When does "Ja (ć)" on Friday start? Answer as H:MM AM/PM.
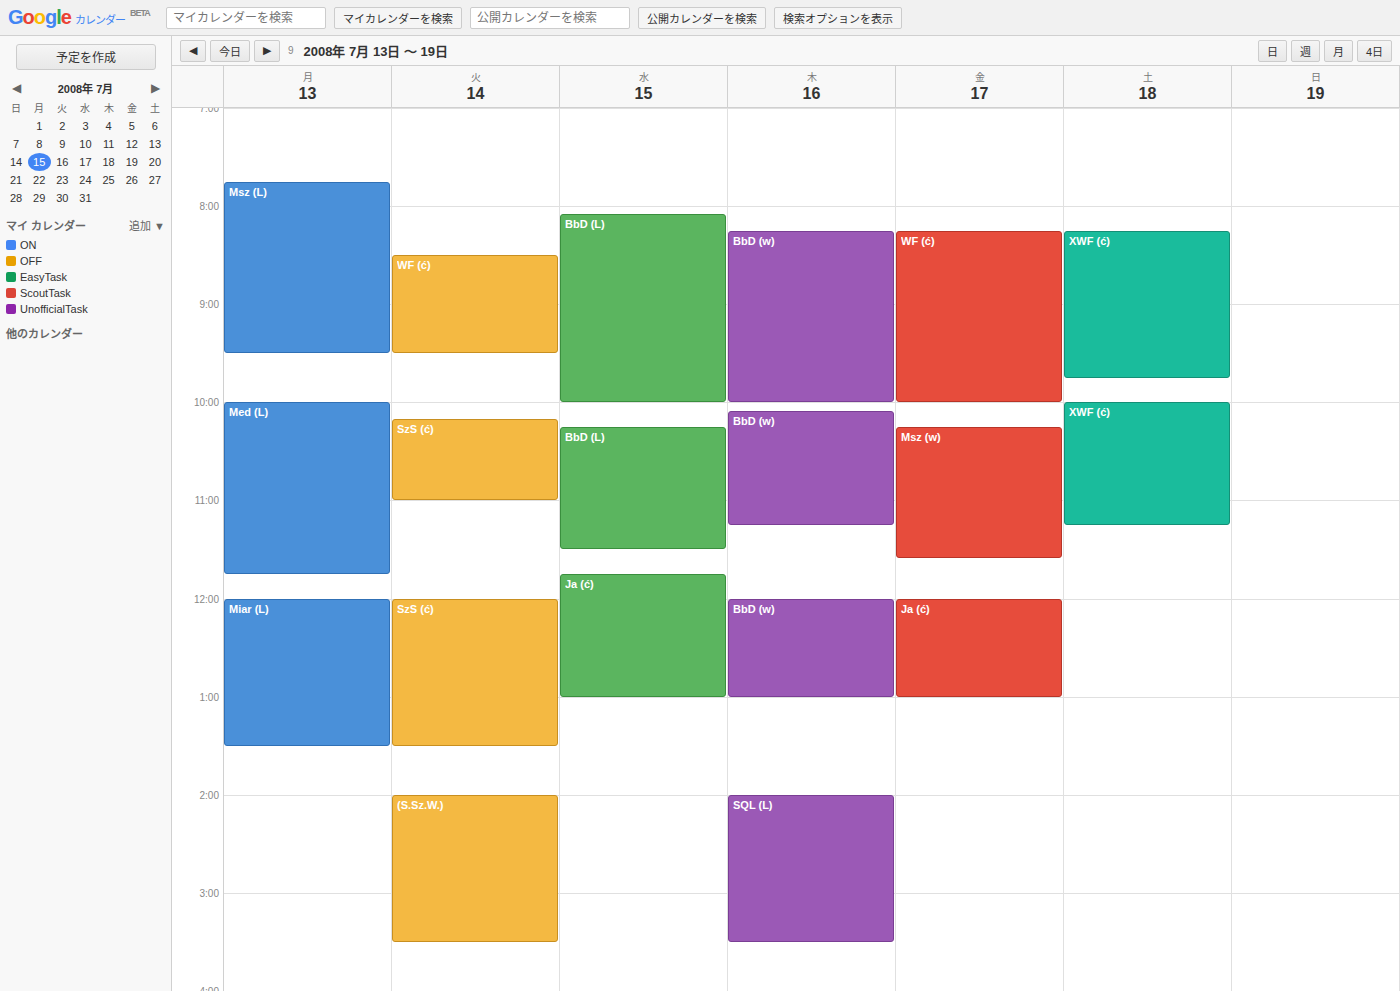
12:00 PM